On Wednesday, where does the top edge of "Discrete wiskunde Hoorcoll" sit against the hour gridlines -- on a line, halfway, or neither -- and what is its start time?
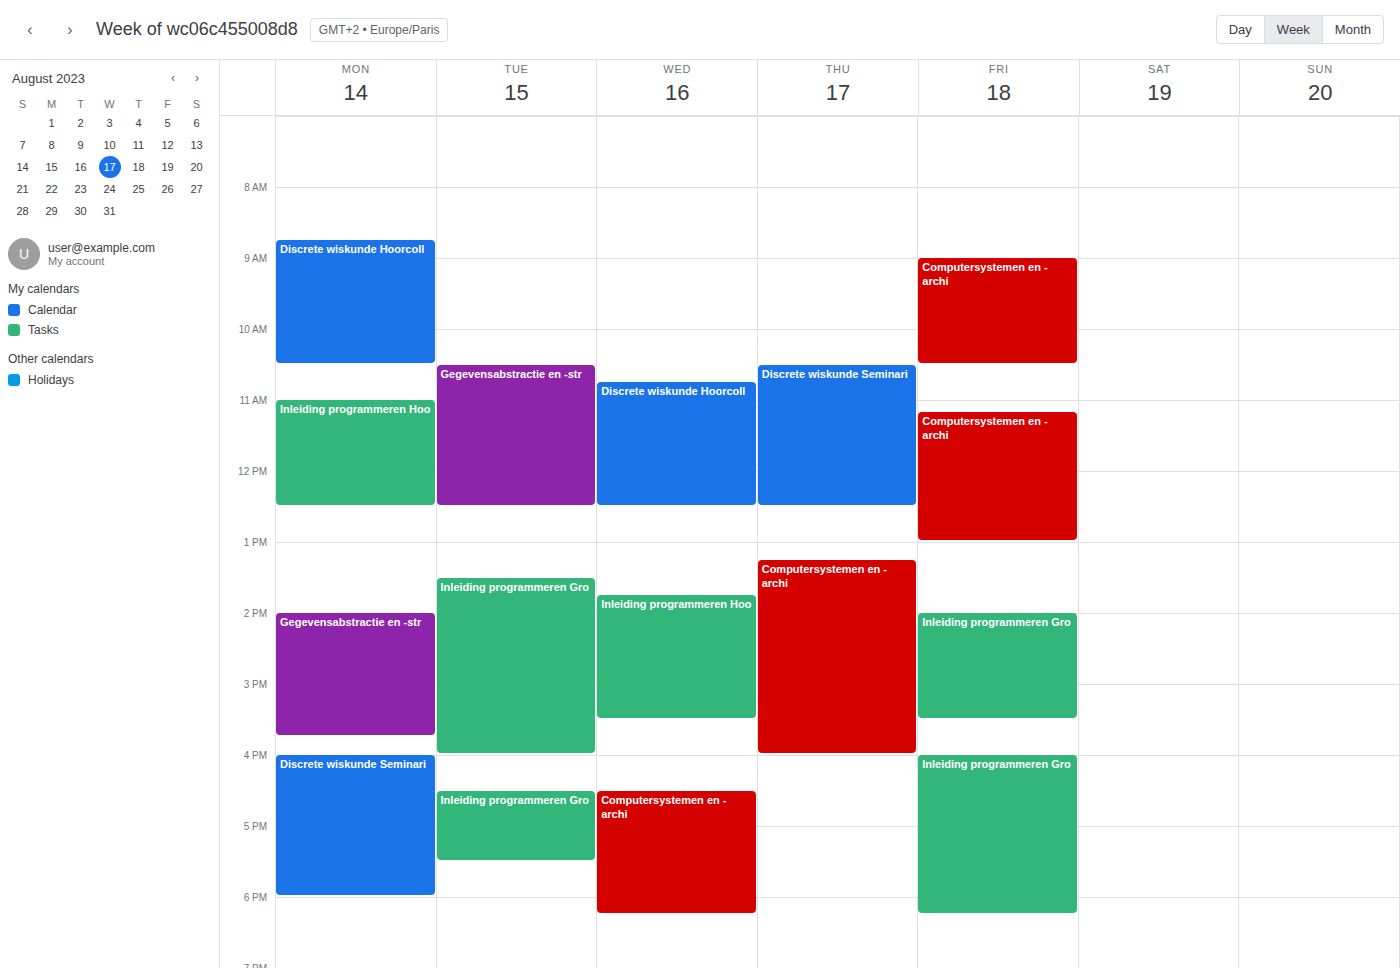
10:45 AM -- neither: three quarters of the way from the 10 AM line to the 11 AM line.